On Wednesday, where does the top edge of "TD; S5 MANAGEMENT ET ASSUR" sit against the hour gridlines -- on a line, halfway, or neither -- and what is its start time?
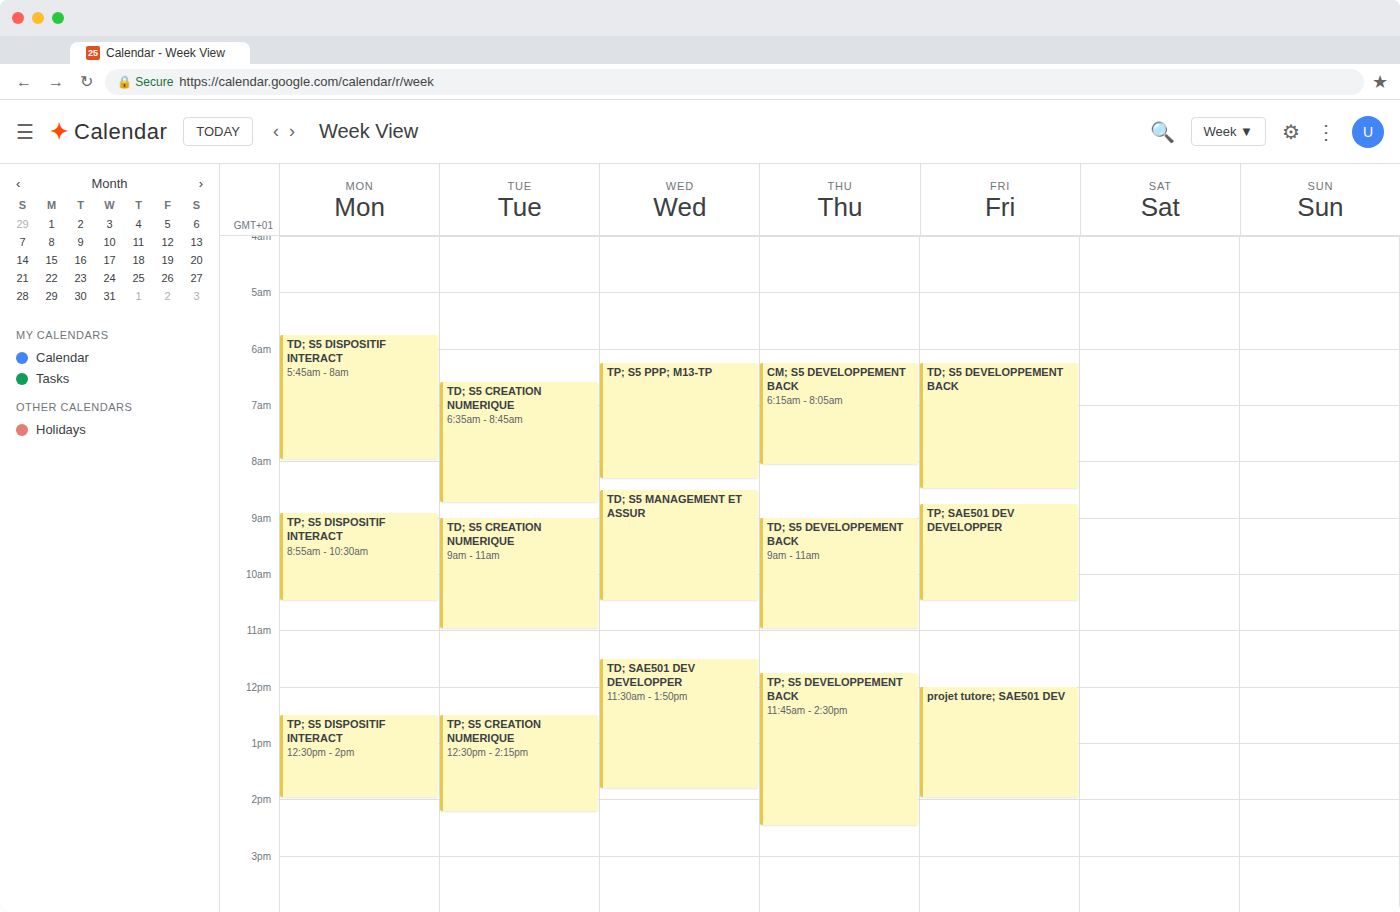
8:30 AM -- halfway between the 8 AM and 9 AM lines.